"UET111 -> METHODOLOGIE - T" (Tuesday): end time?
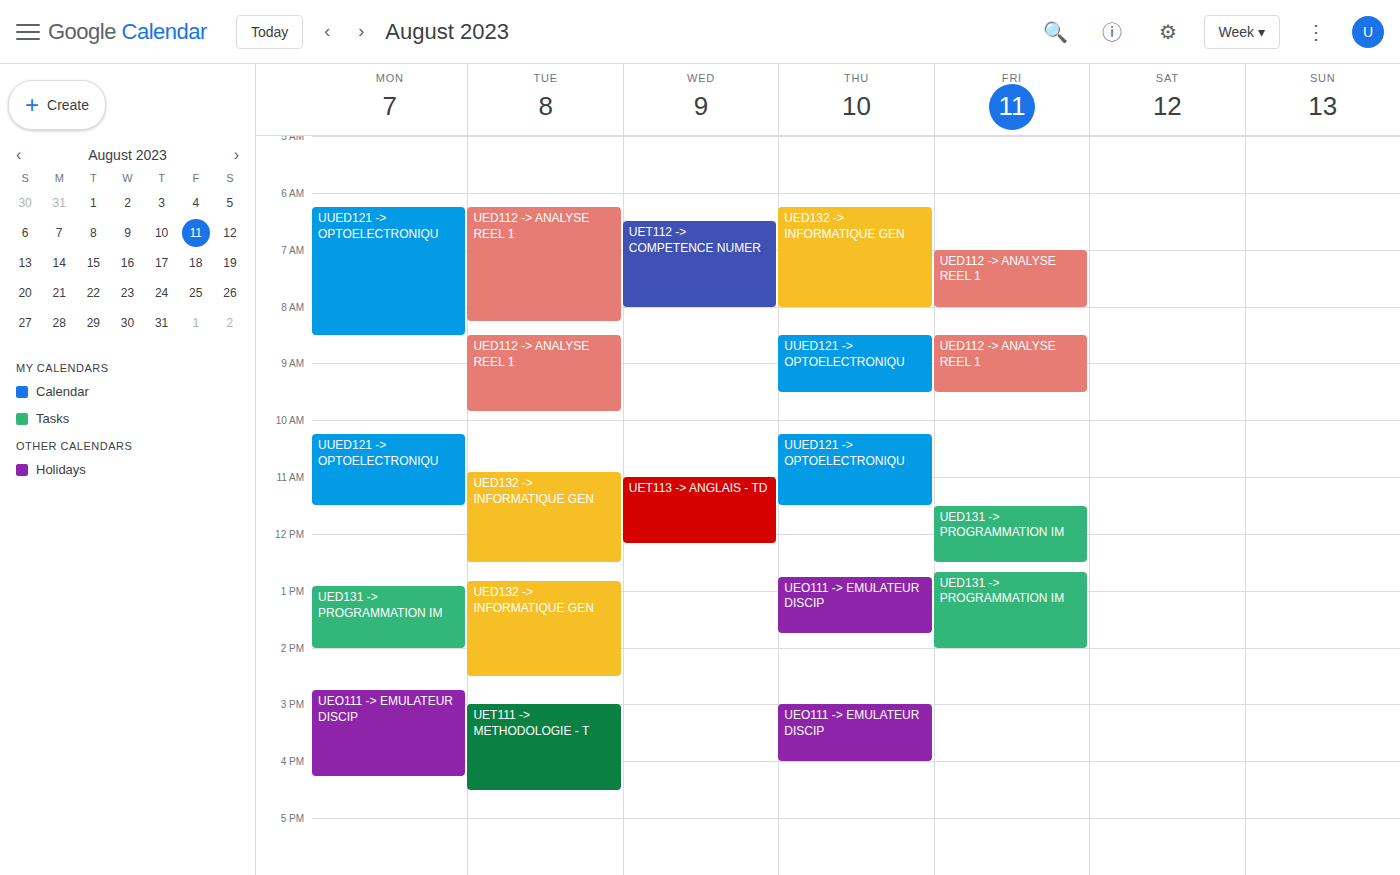
4:30 PM